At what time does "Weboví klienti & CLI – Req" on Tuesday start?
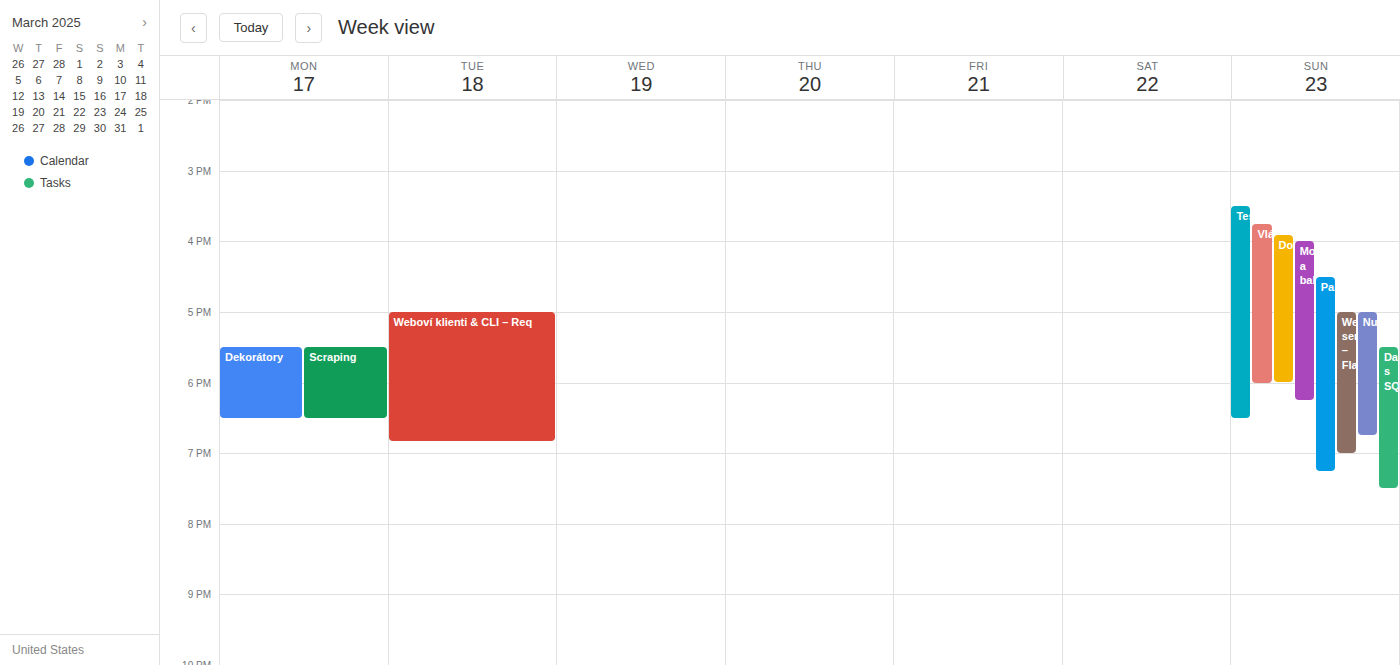
5:00 PM